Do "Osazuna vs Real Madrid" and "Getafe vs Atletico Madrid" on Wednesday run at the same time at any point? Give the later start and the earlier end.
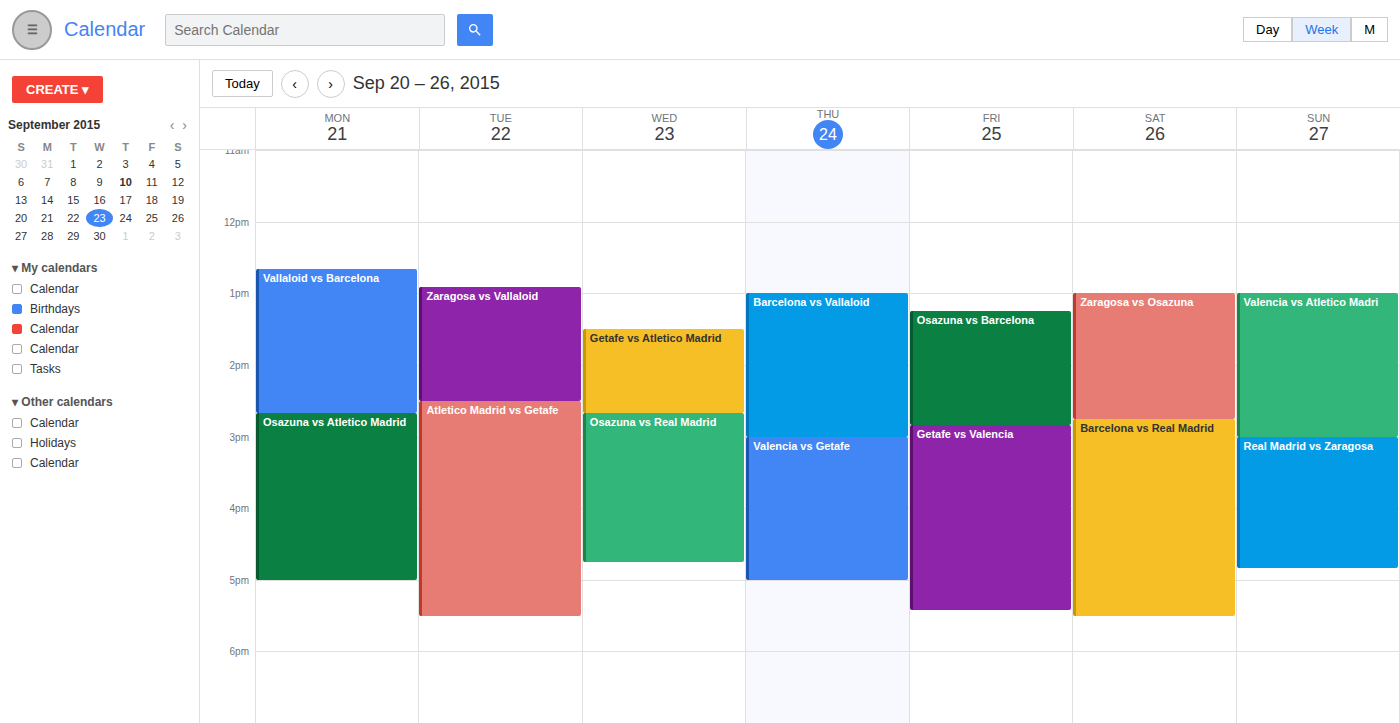
"Getafe vs Atletico Madrid" ends at 2:40 PM, exactly when "Osazuna vs Real Madrid" starts -- they touch but do not overlap.